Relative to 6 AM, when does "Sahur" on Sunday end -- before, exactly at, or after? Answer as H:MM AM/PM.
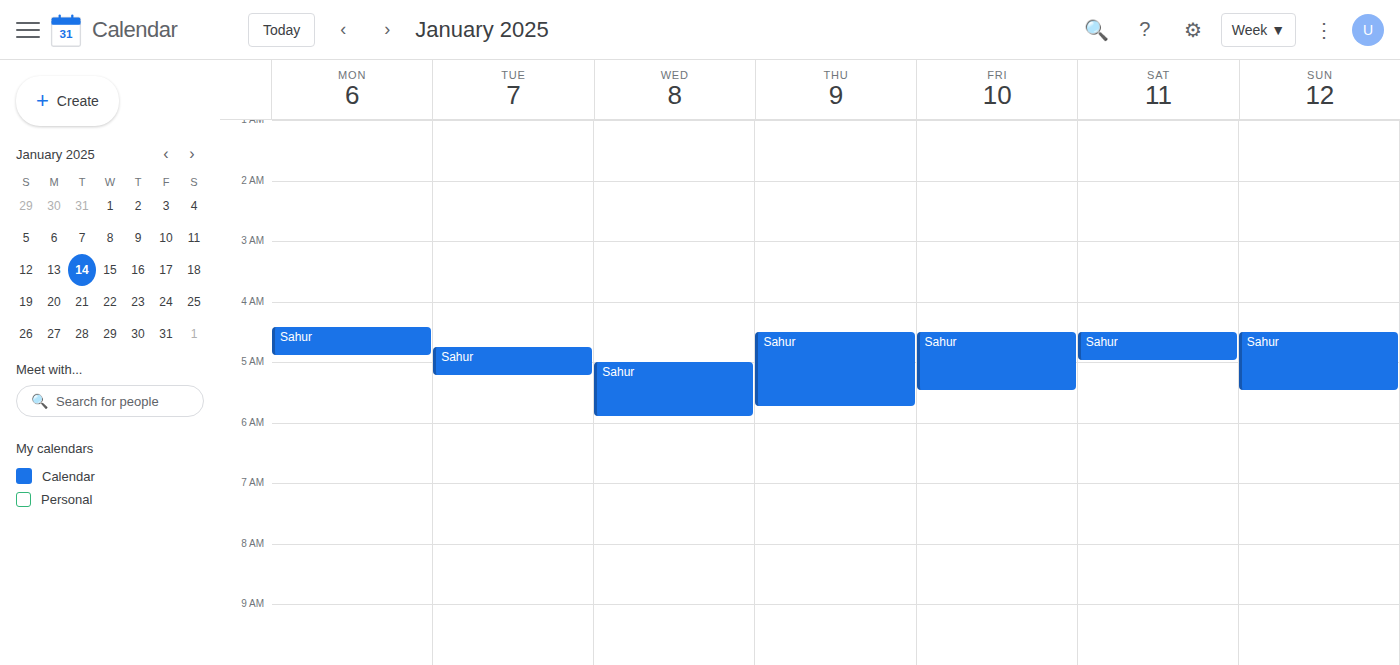
5:30 AM -- before 6 AM, 30 minutes above the 6 AM line.